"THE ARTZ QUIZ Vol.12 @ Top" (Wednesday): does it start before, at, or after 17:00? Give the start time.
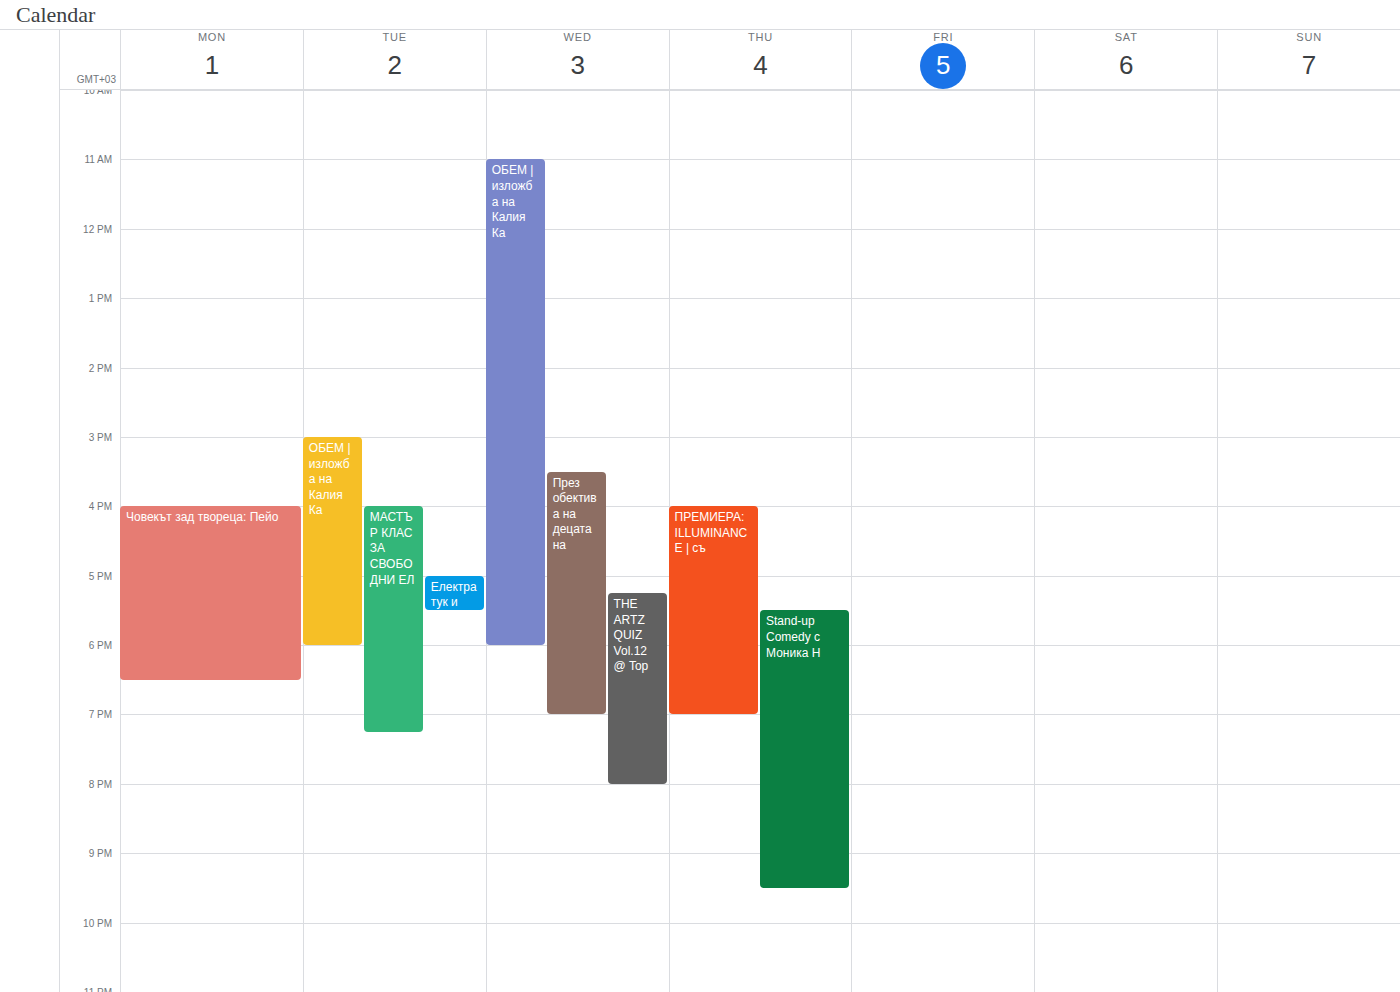
17:15 -- after 17:00, 15 minutes below the 17:00 line.